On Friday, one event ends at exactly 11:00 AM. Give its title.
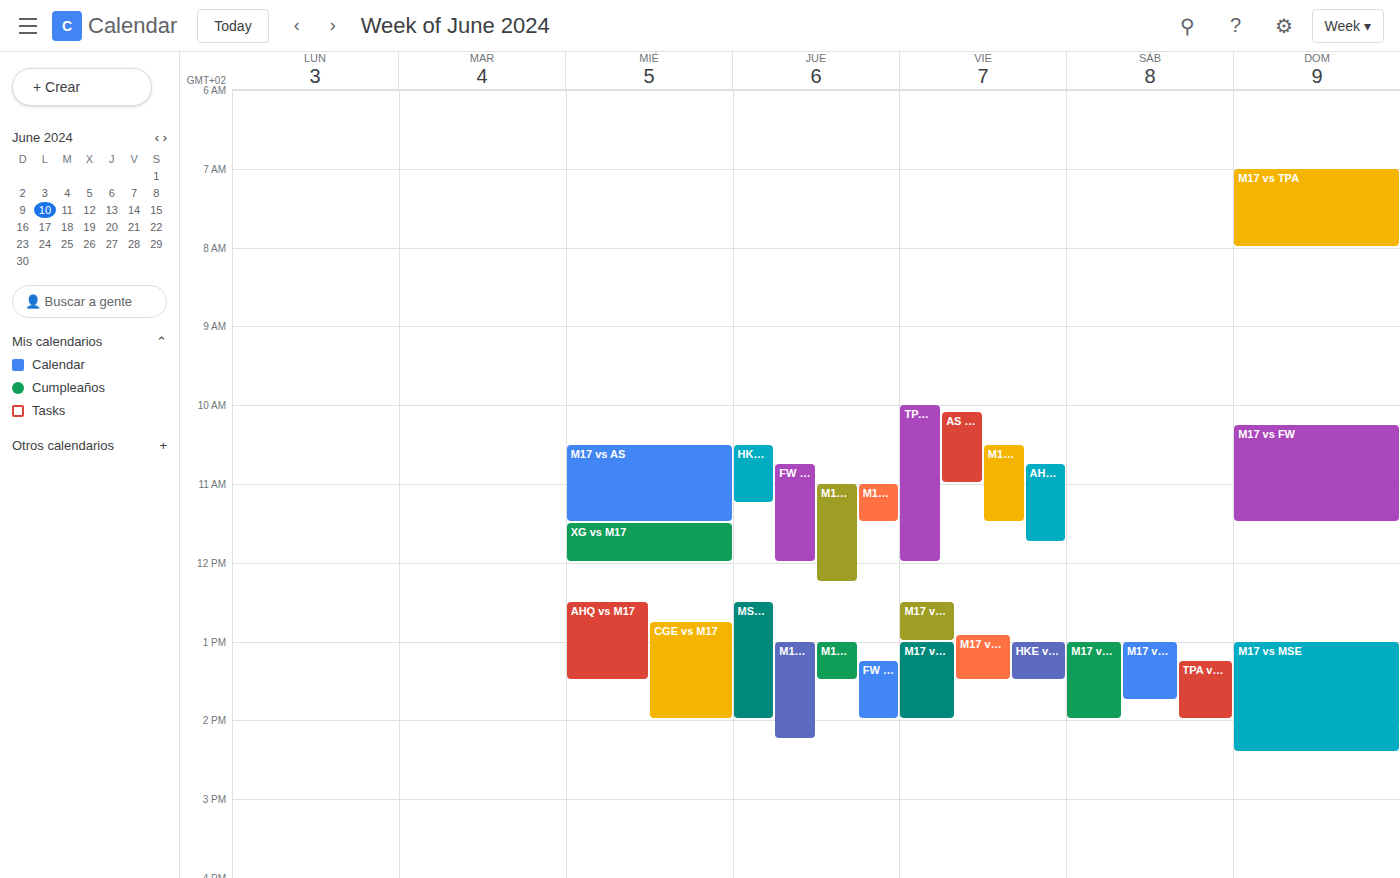
"AS vs M17"